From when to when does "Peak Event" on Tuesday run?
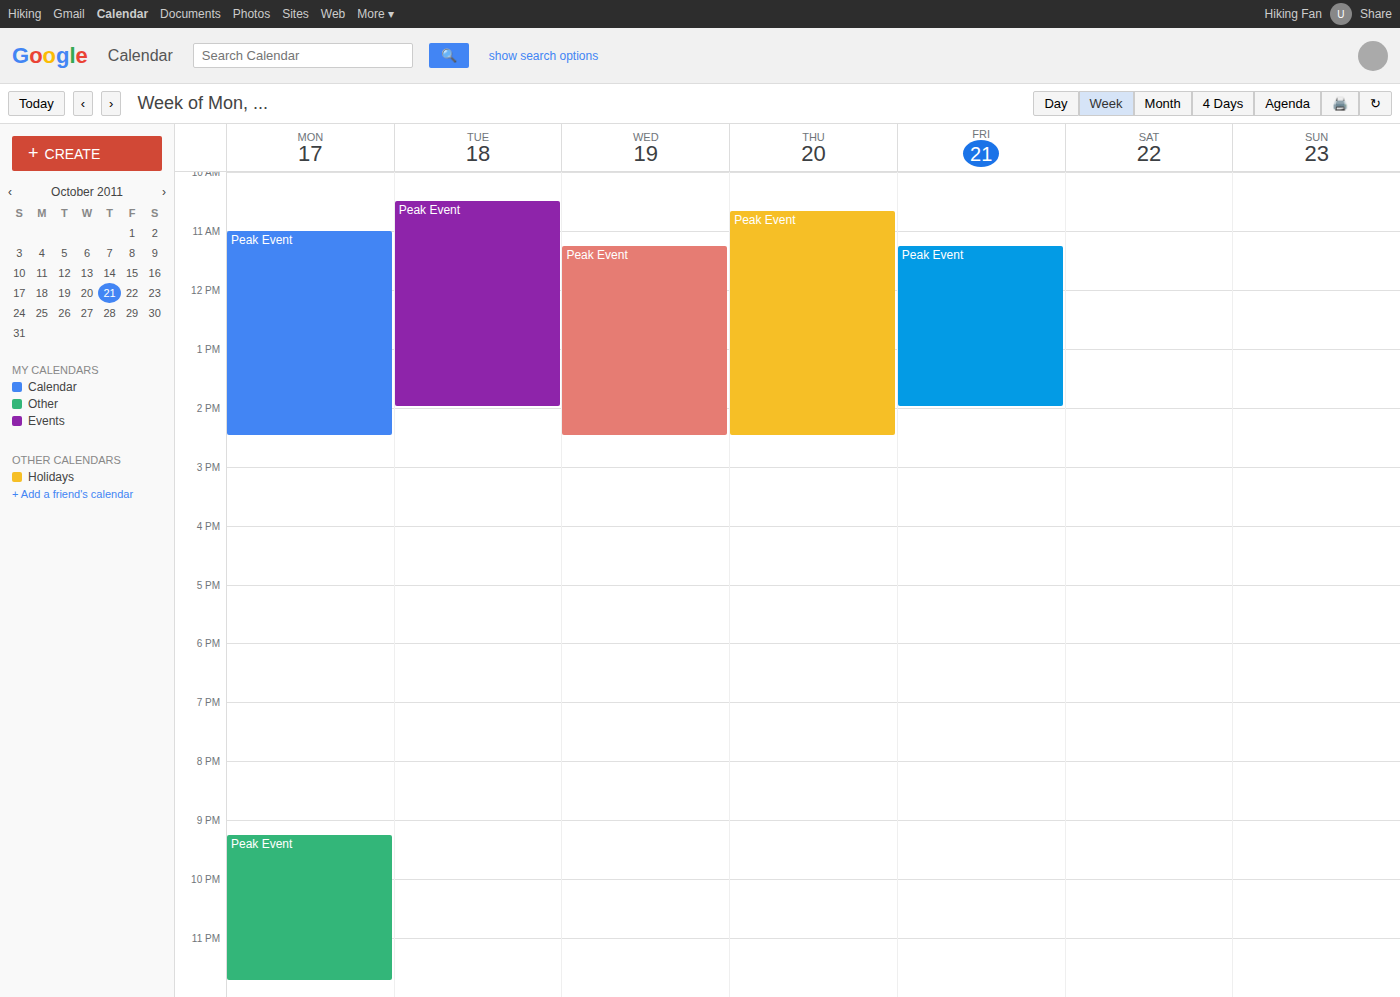
10:30 to 14:00